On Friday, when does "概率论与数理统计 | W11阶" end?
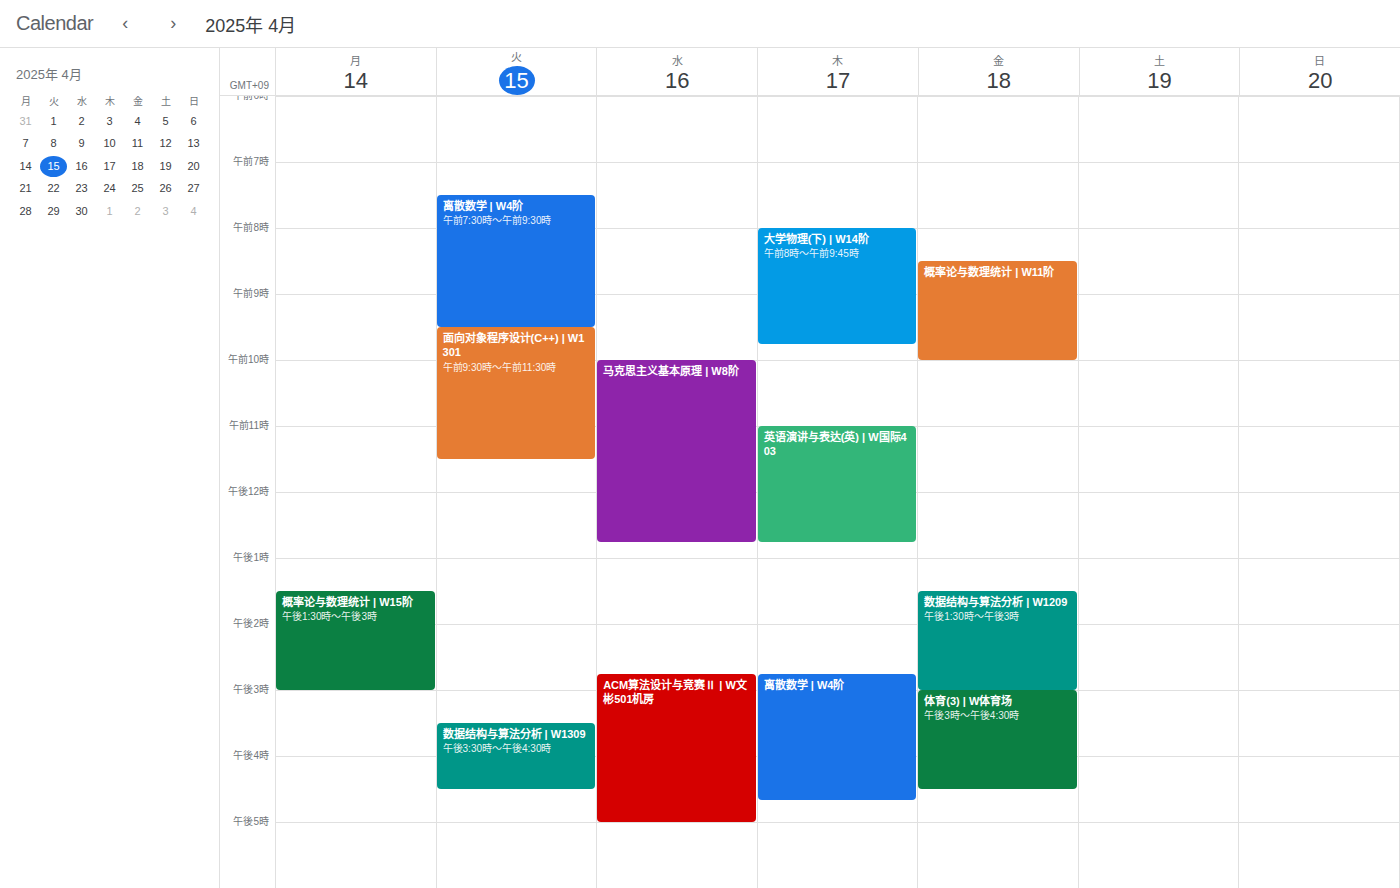
10:00 AM